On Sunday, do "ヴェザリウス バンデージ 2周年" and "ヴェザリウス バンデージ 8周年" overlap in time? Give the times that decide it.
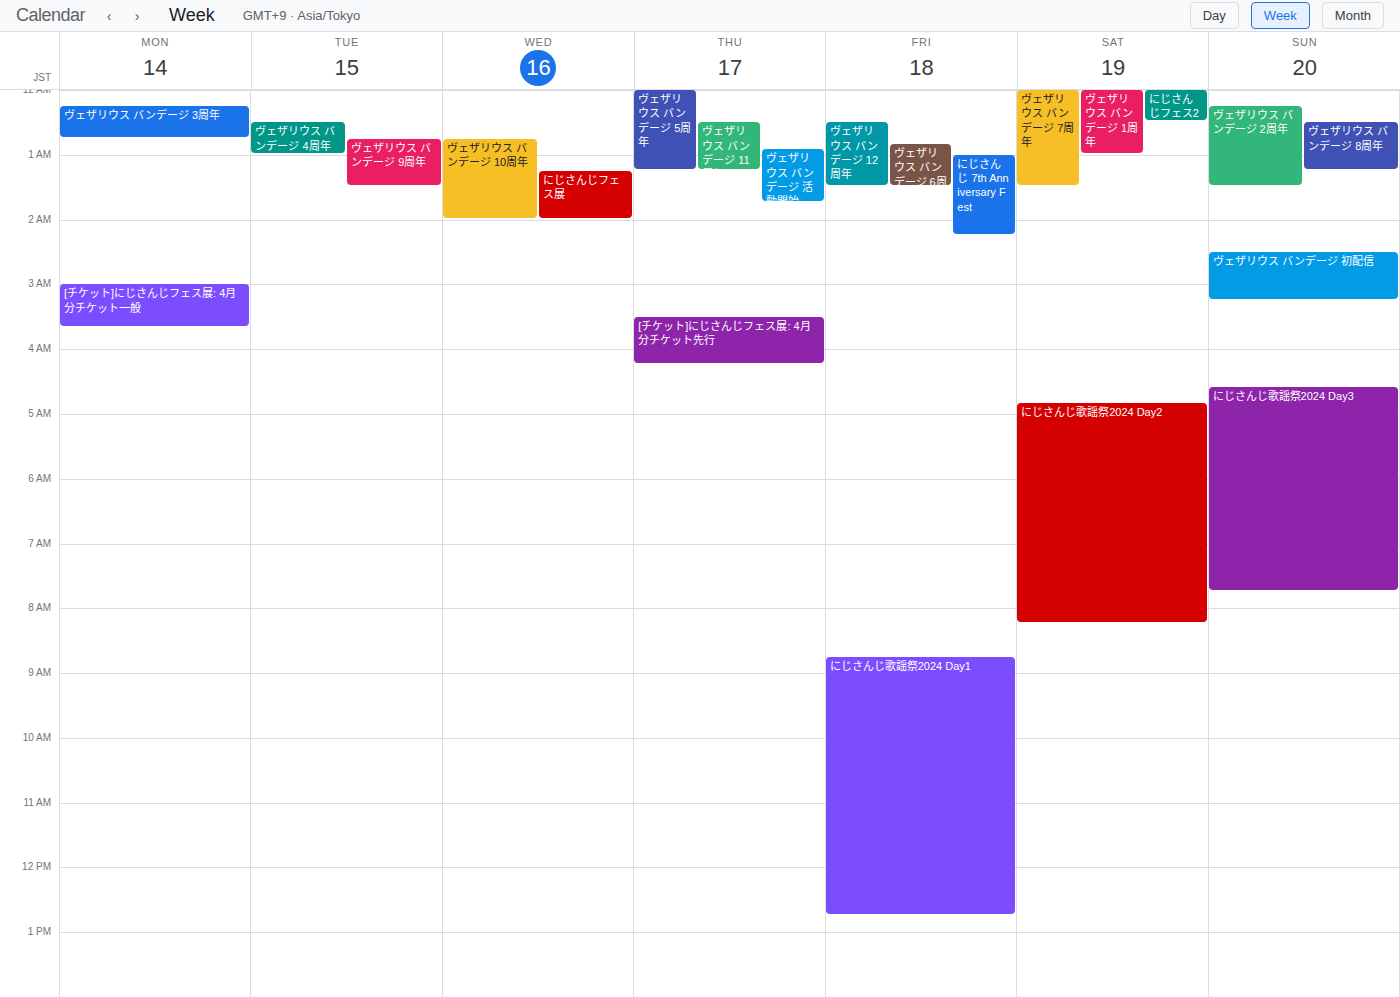
"ヴェザリウス バンデージ 8周年" runs 12:30 AM to 1:15 AM, inside "ヴェザリウス バンデージ 2周年" -- they overlap.